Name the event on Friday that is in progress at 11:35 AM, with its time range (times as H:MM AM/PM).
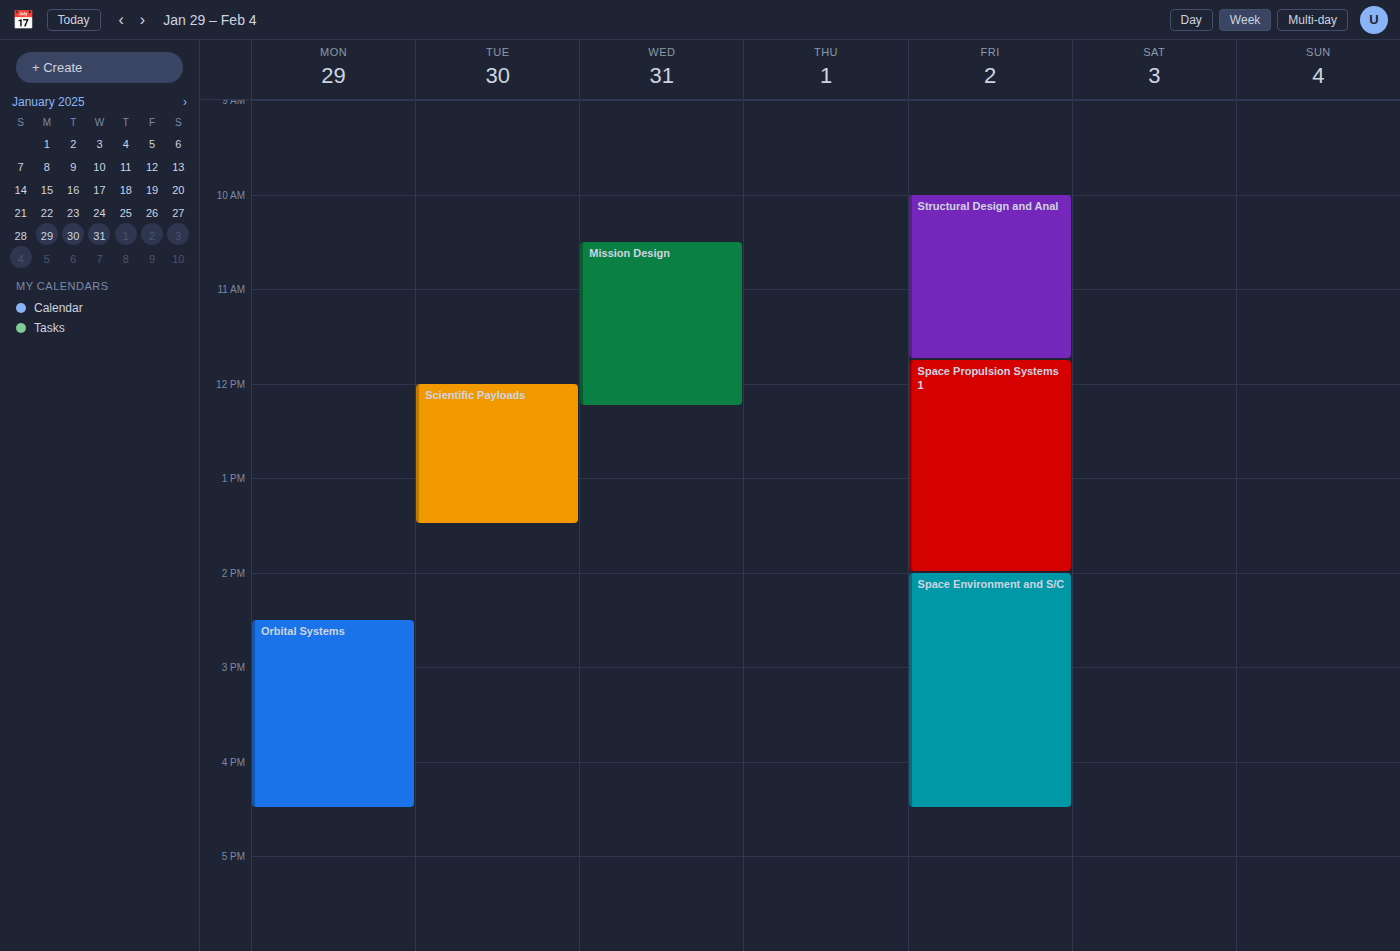
"Structural Design and Anal", 10:00 AM to 11:45 AM